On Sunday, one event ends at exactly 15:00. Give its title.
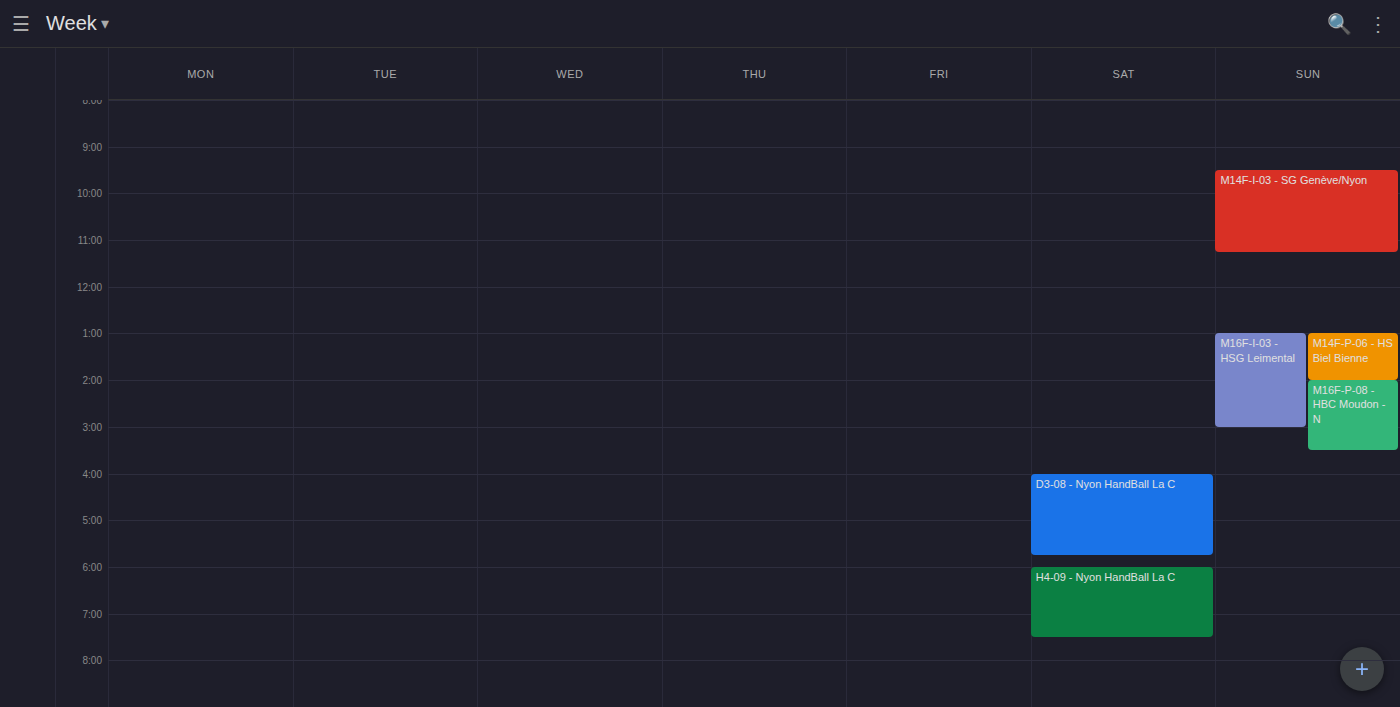
"M16F-I-03 - HSG Leimental"